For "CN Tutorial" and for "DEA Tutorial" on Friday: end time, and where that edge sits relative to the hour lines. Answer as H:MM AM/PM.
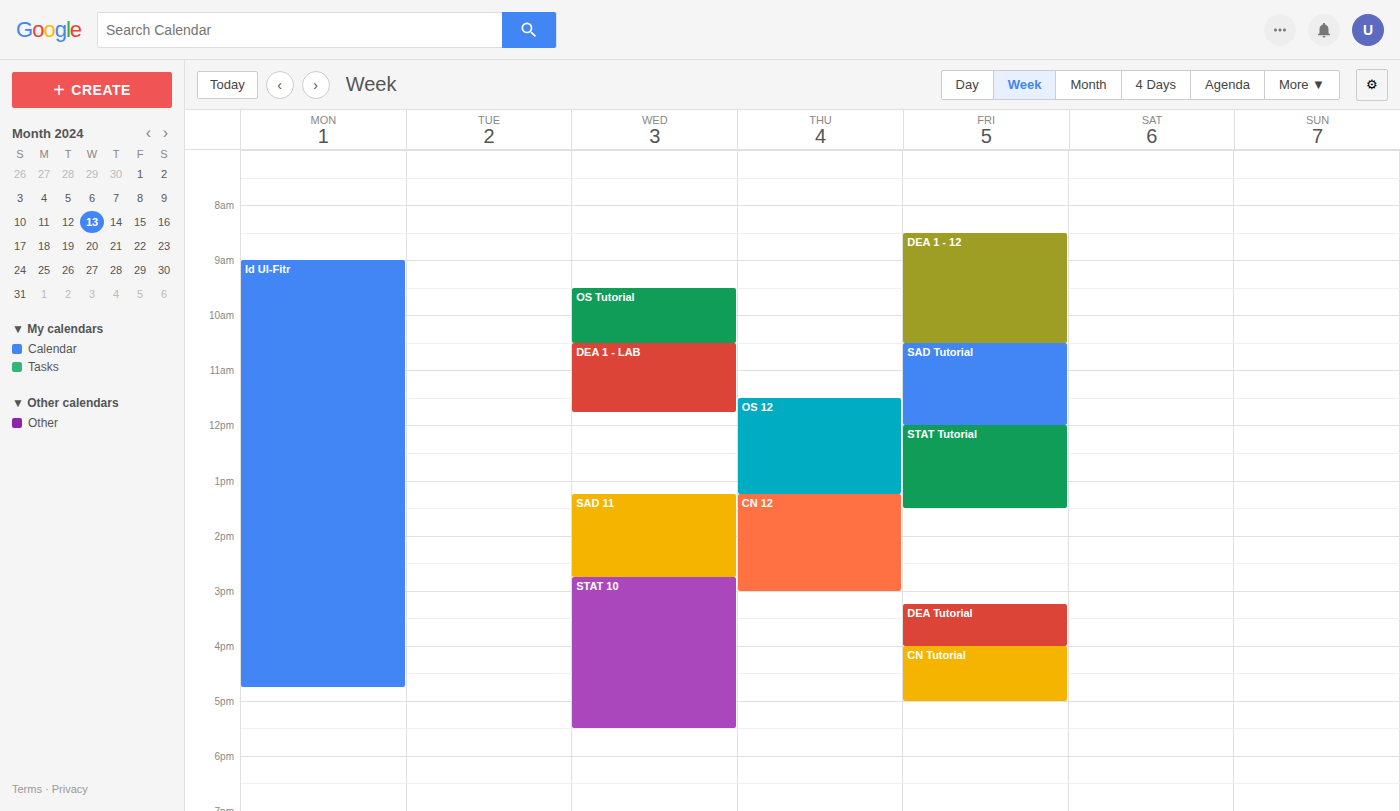
"CN Tutorial": 5:00 PM, exactly on the 5 PM line. "DEA Tutorial": 4:00 PM, exactly on the 4 PM line.